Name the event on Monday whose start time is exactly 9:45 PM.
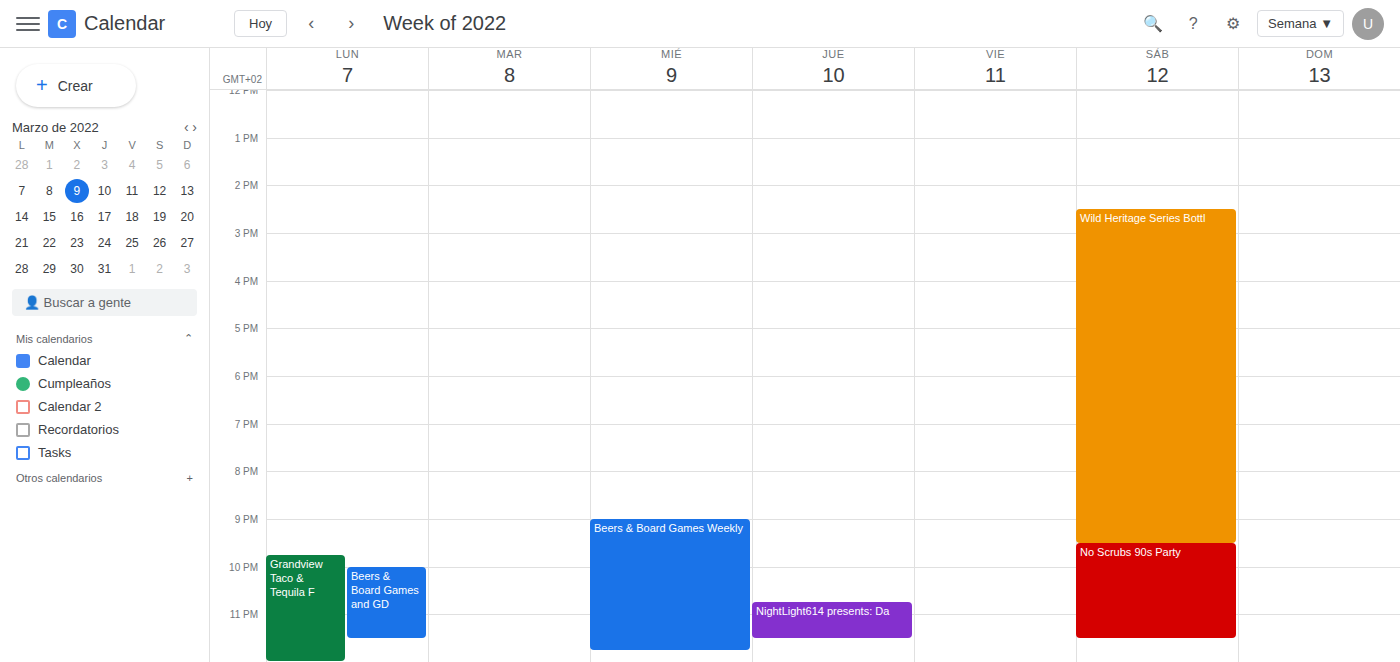
"Grandview Taco & Tequila F"